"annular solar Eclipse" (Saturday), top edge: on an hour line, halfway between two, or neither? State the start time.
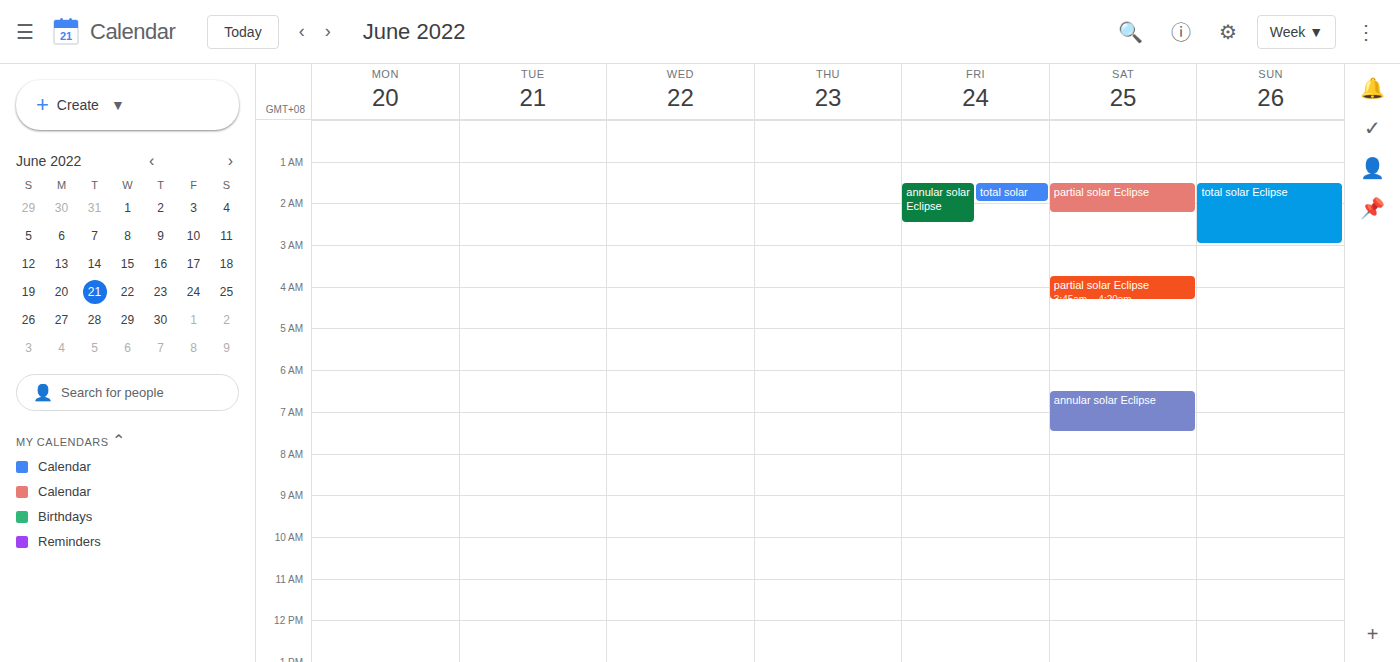
6:30 AM -- halfway between the 6 AM and 7 AM lines.